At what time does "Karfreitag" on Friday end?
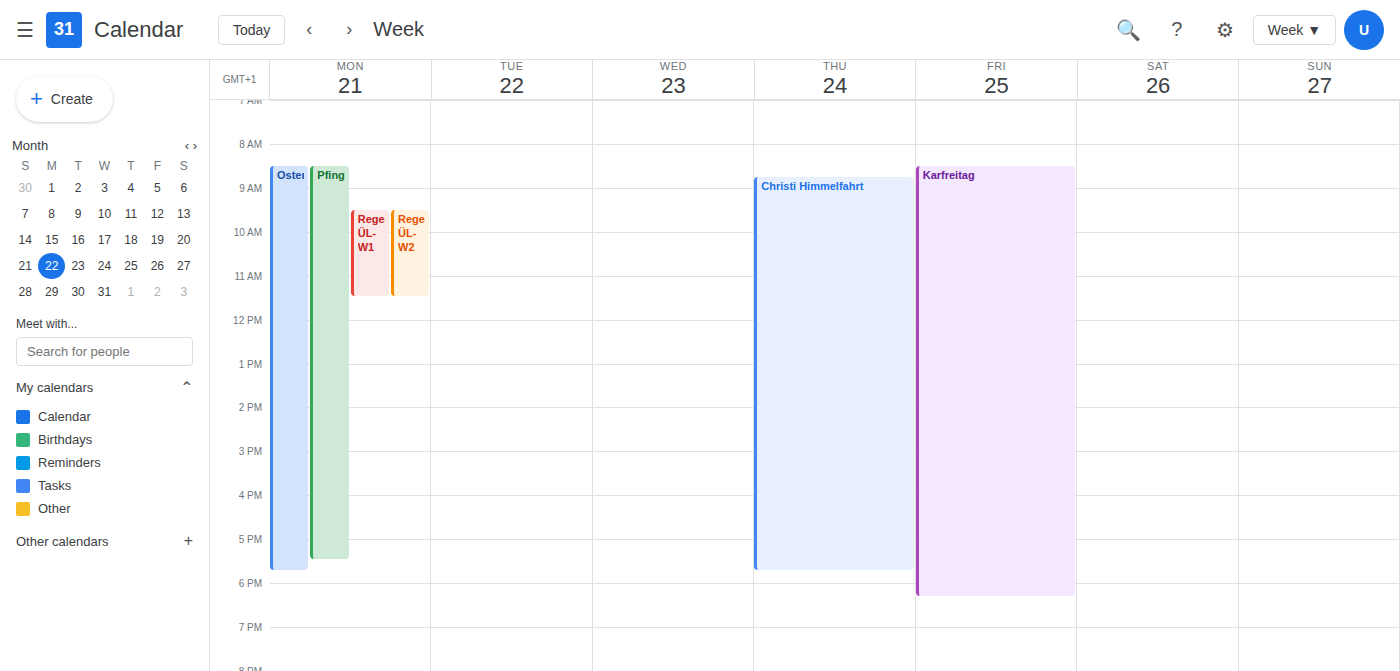
6:20 PM